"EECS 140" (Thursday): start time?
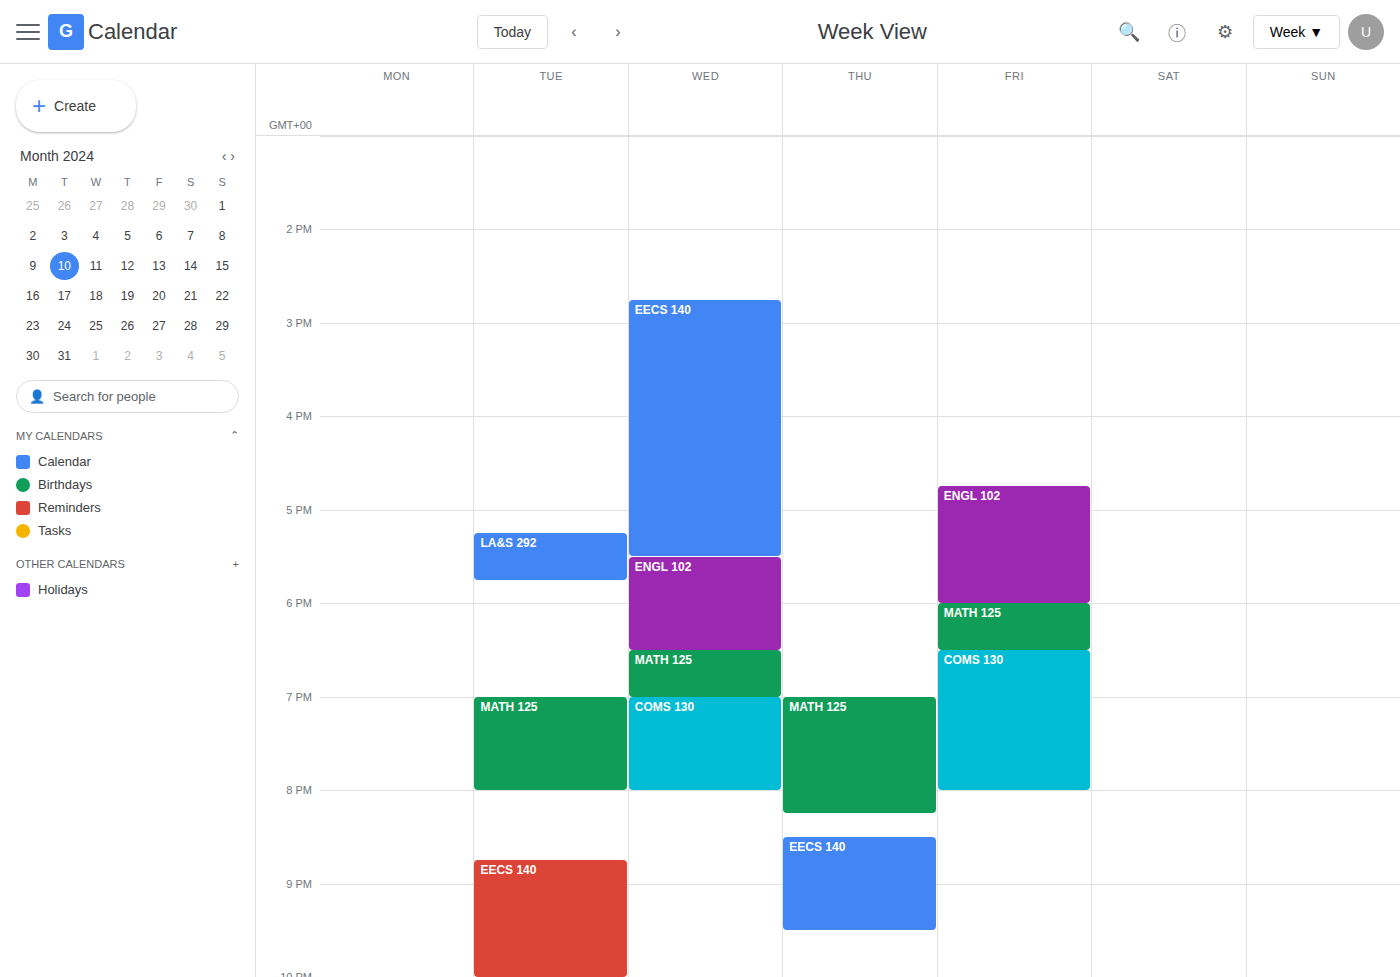
8:30 PM